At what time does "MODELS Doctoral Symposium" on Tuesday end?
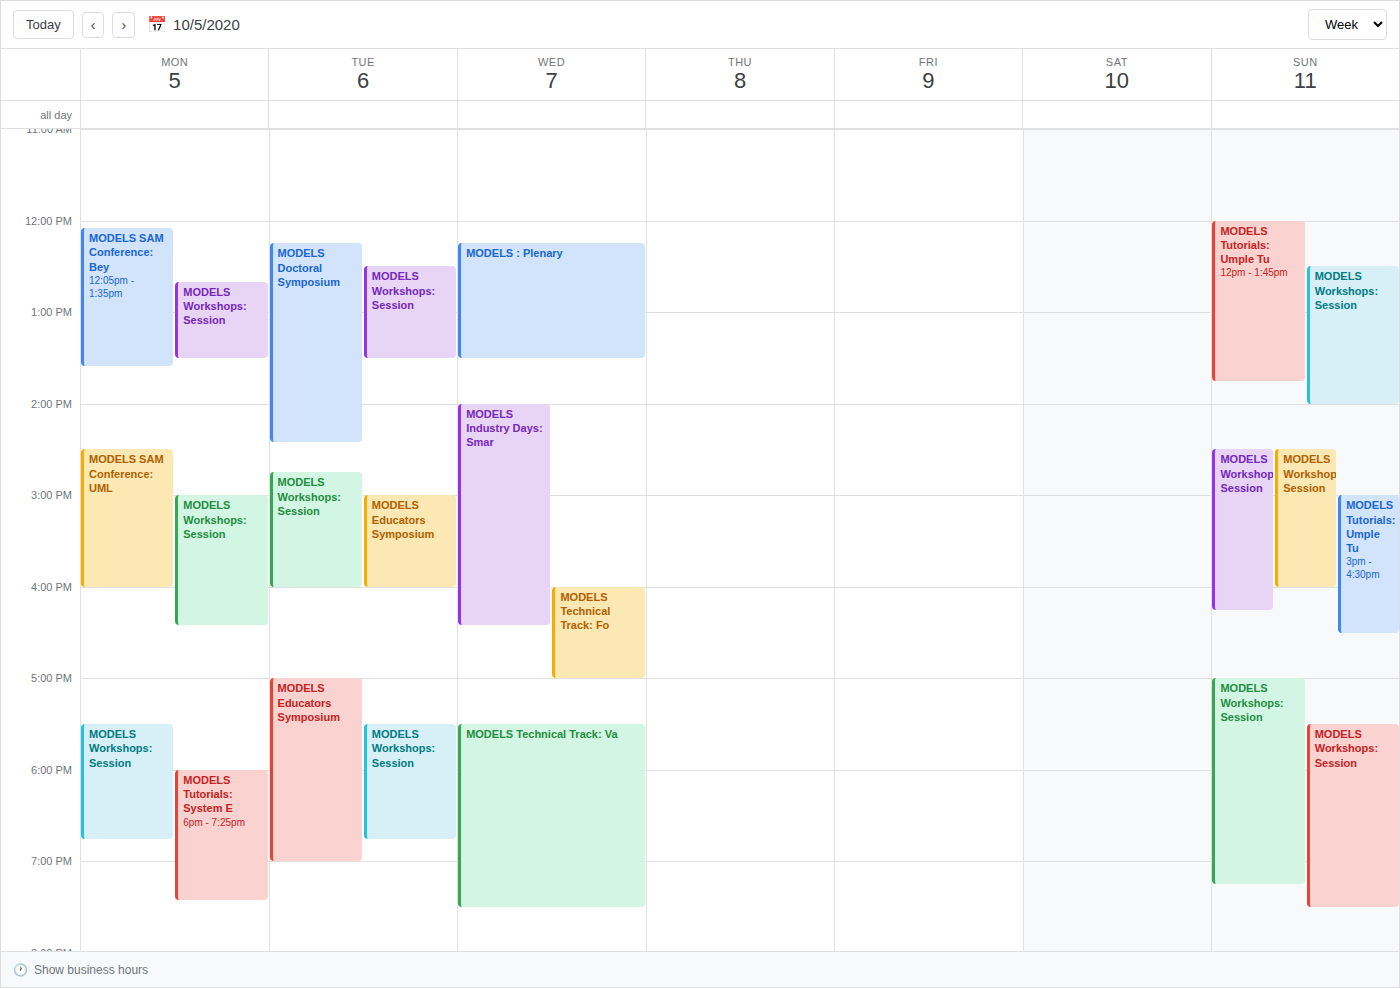
2:25 PM